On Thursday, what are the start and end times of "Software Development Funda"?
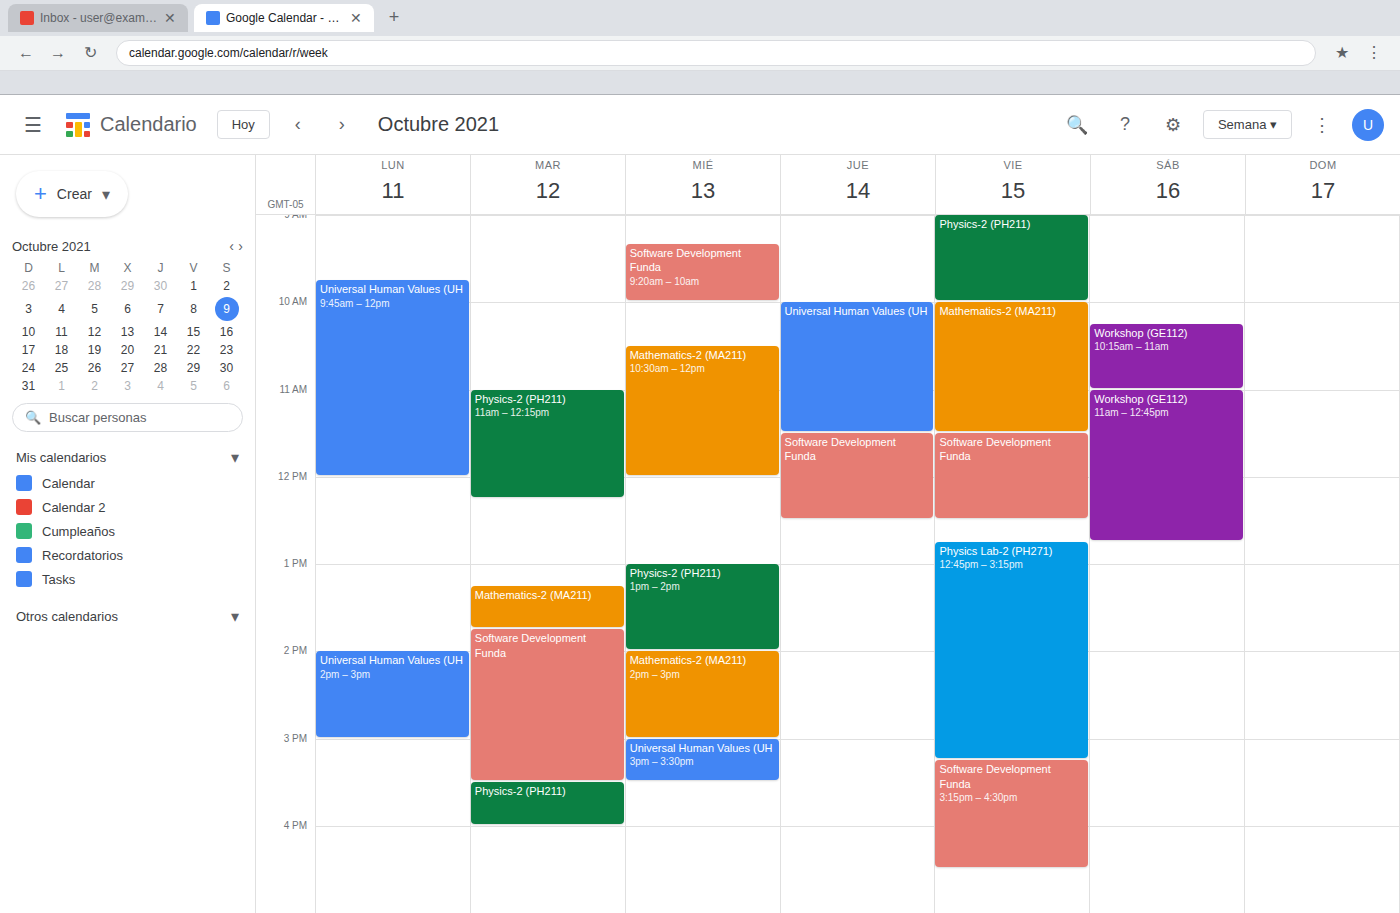
11:30 AM to 12:30 PM